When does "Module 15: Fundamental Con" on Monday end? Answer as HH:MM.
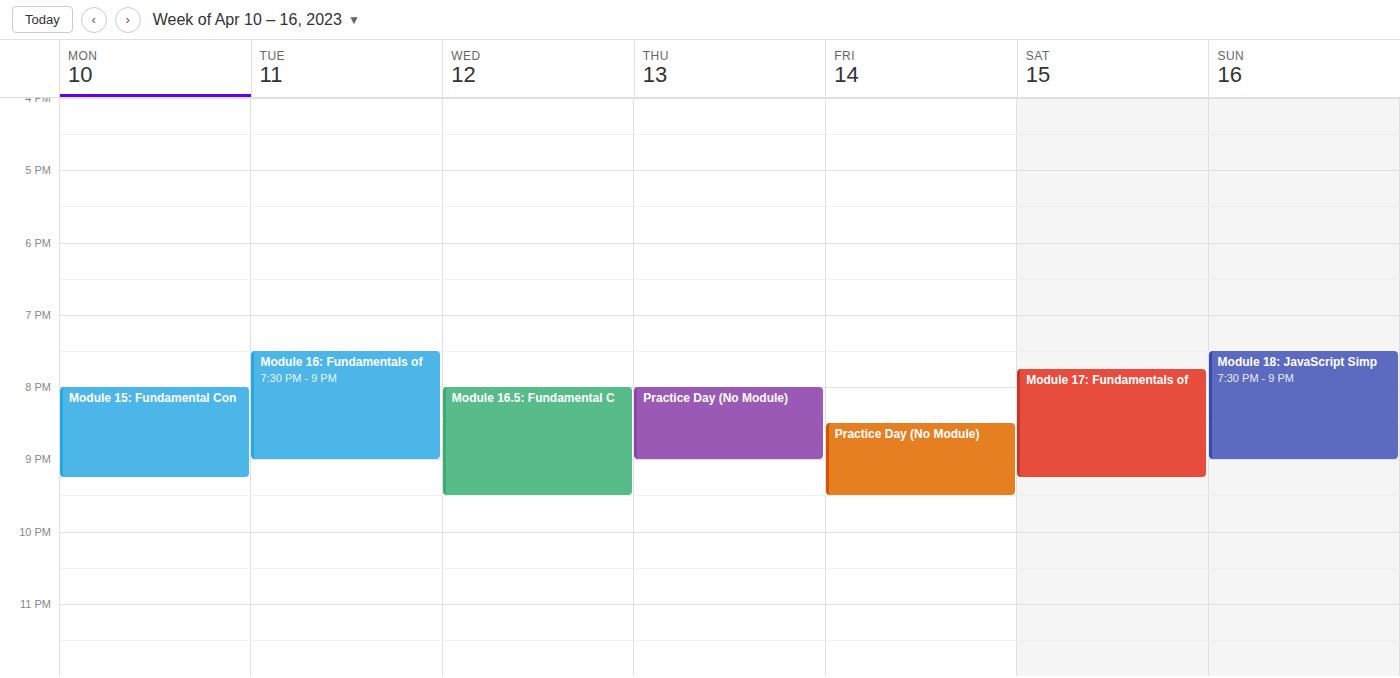
21:15